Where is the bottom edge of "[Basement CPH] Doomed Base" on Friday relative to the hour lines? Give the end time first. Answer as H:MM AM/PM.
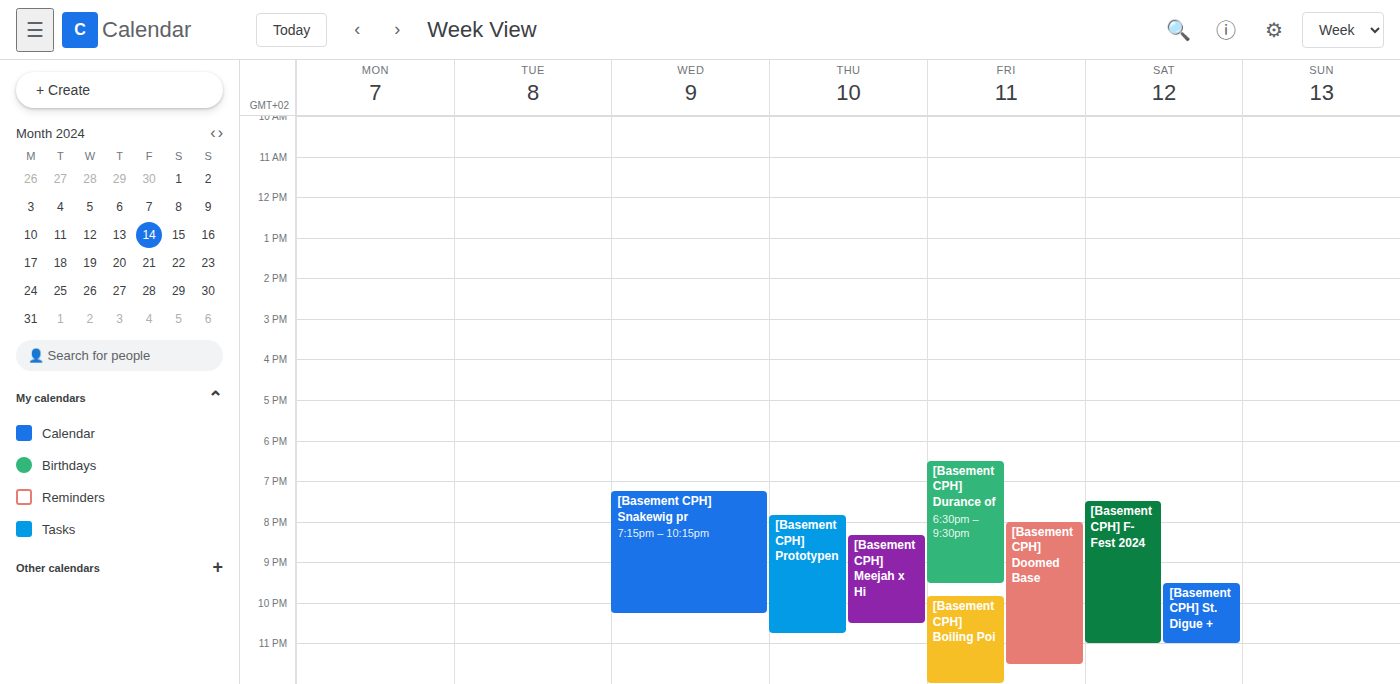
11:30 PM -- halfway between the 11 PM and 12 AM lines.